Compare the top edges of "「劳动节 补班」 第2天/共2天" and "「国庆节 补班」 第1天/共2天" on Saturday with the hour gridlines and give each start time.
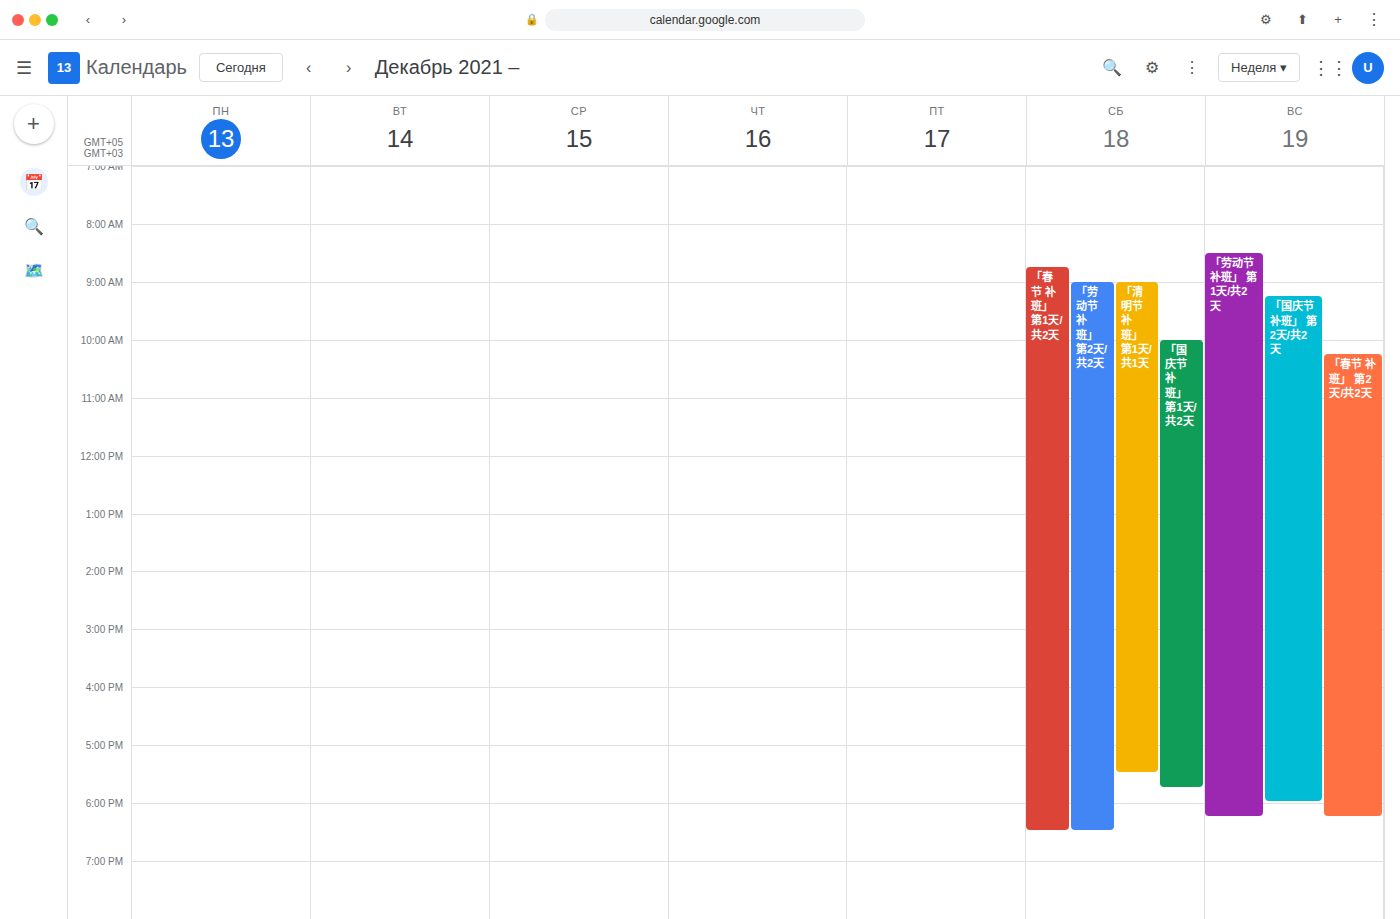
"「劳动节 补班」 第2天/共2天": 9:00 AM, exactly on the 9 AM line. "「国庆节 补班」 第1天/共2天": 10:00 AM, exactly on the 10 AM line.